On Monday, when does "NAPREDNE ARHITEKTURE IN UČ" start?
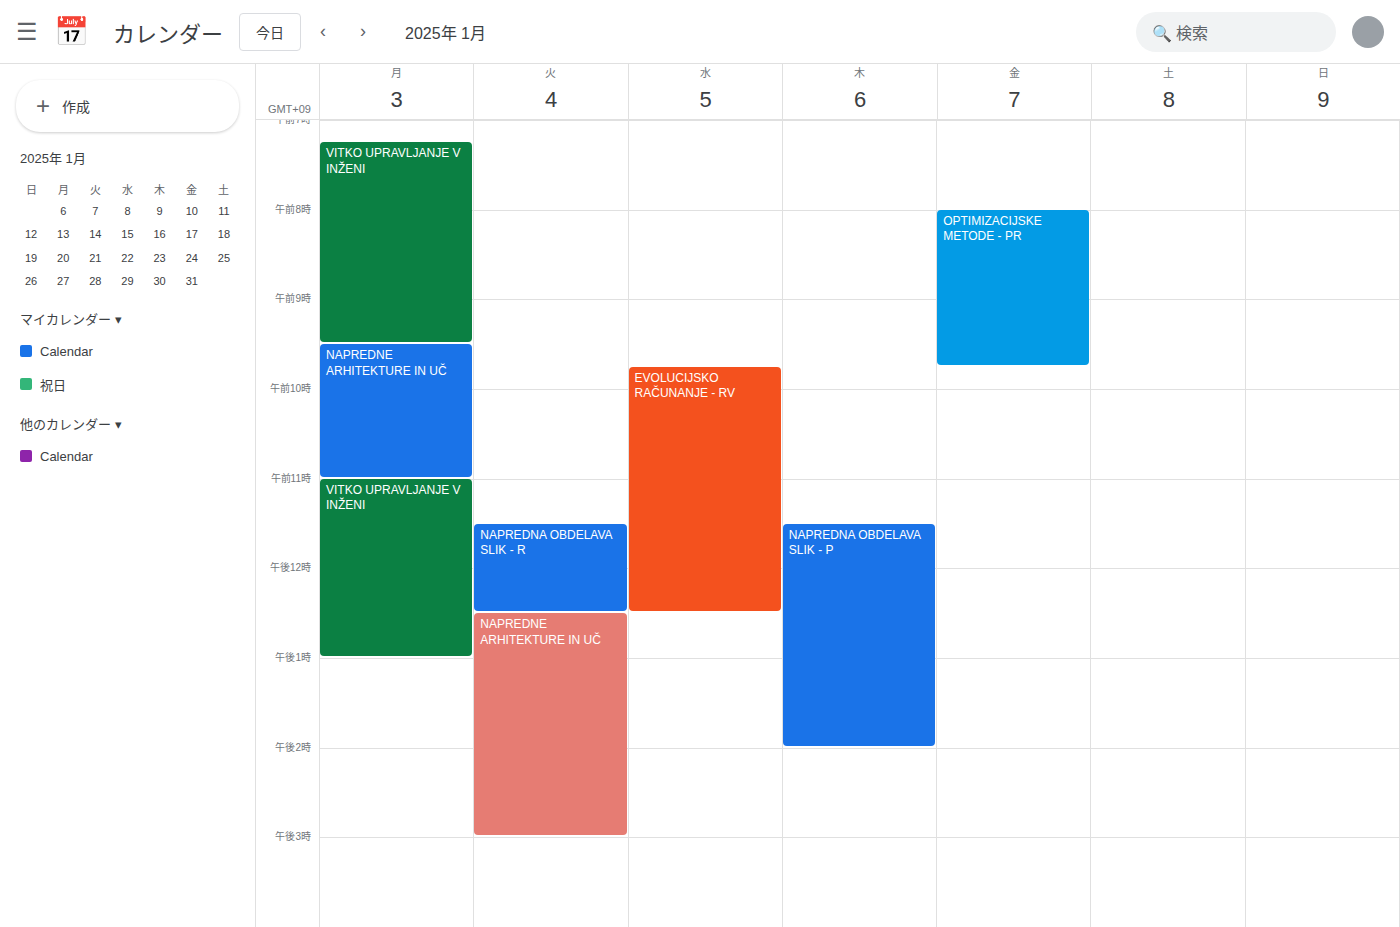
9:30 AM